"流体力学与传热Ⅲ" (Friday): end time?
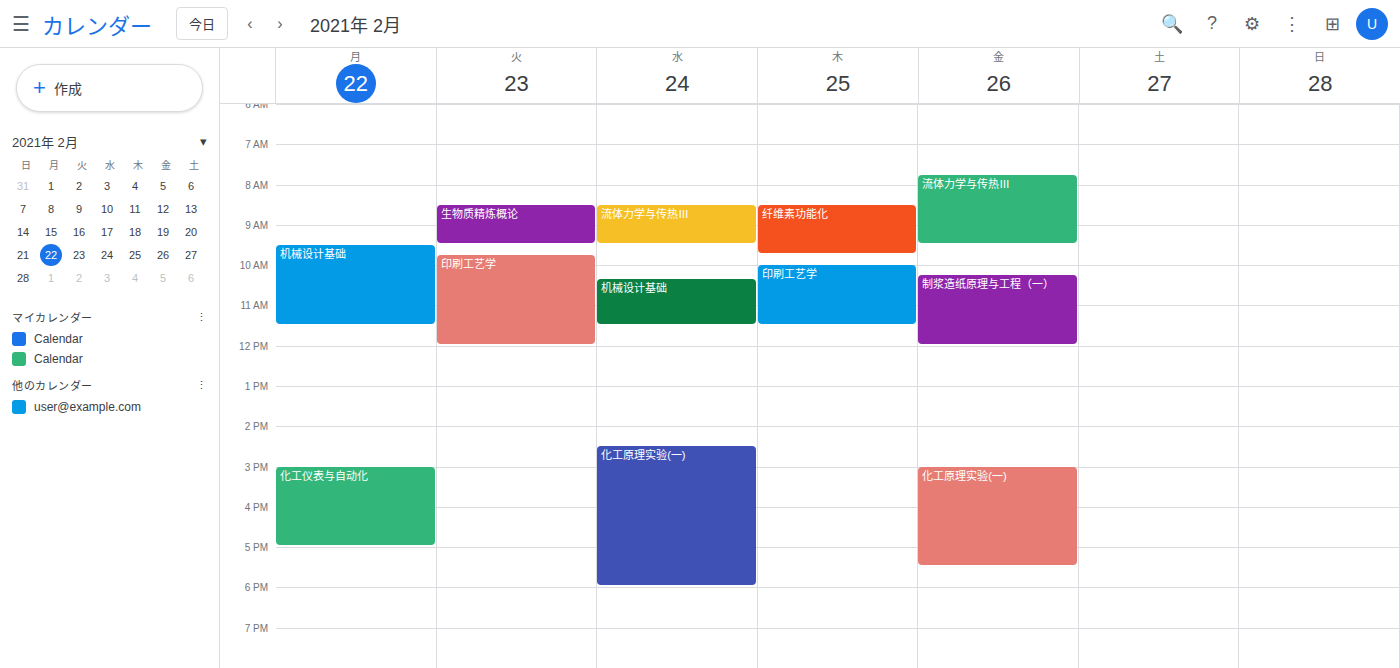
9:30 AM